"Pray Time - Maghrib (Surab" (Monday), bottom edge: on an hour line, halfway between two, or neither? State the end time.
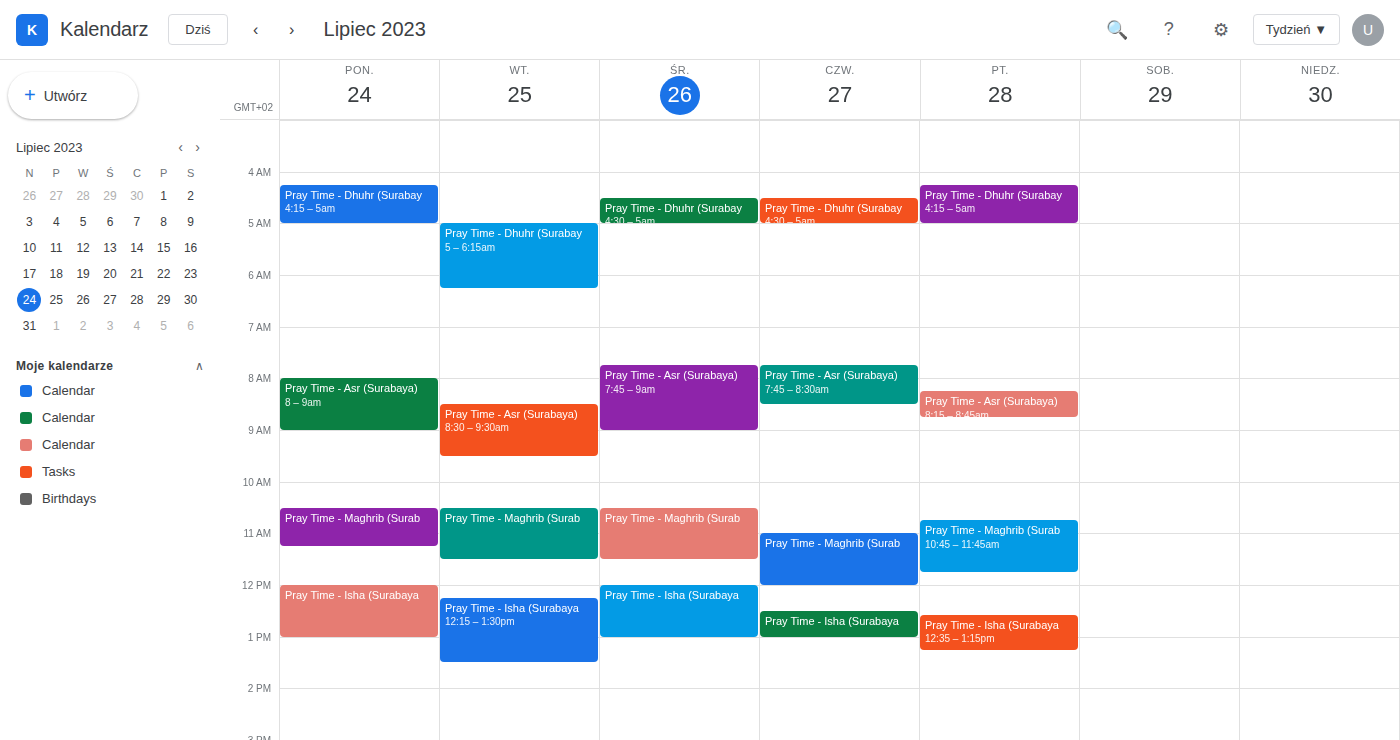
11:15 AM -- neither: a quarter of the way from the 11 AM line to the 12 PM line.